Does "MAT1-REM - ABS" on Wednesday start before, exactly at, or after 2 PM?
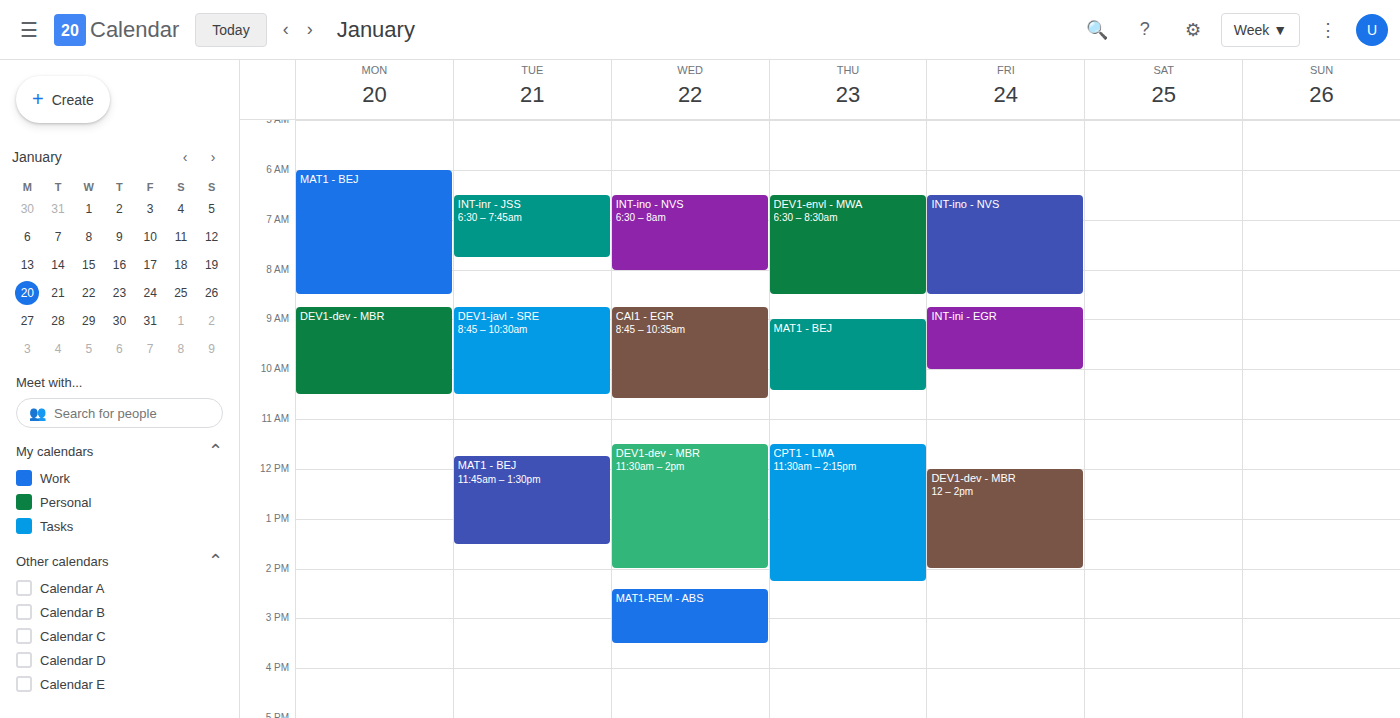
2:25 PM -- after 2 PM, 25 minutes below the 2 PM line.